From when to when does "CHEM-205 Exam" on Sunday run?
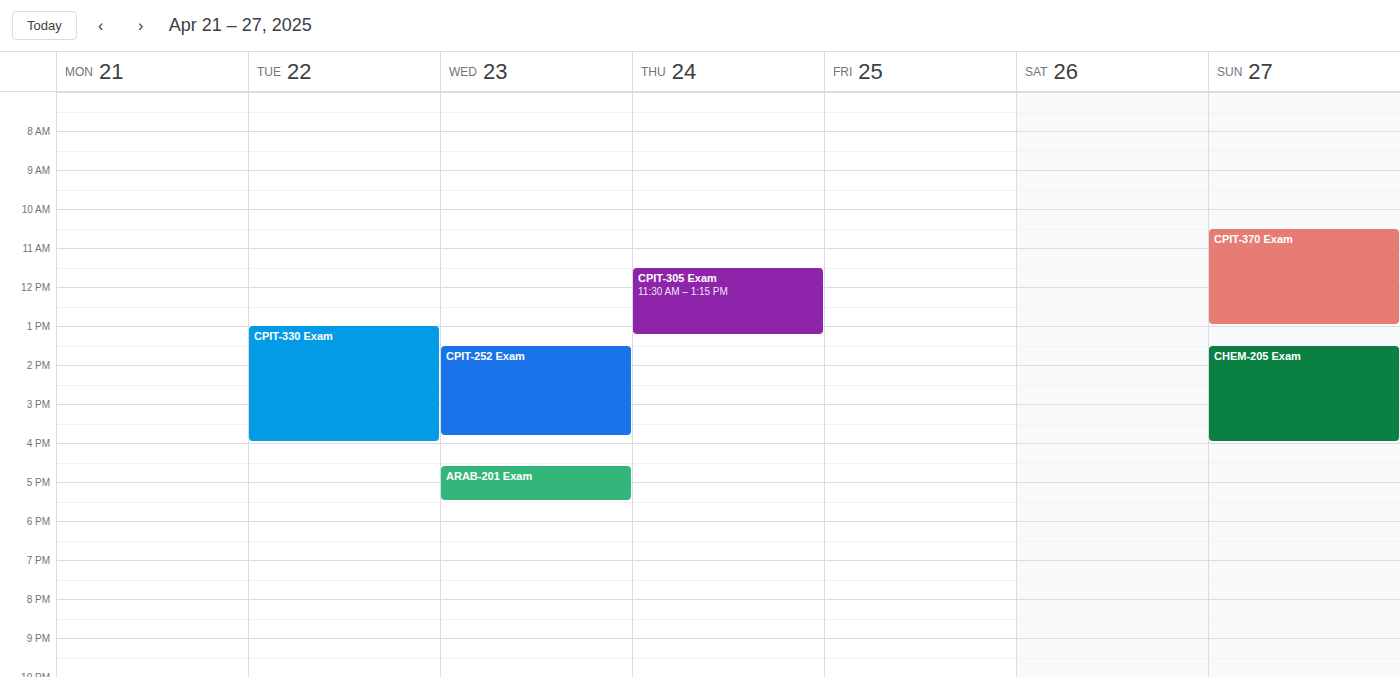
1:30 PM to 4:00 PM